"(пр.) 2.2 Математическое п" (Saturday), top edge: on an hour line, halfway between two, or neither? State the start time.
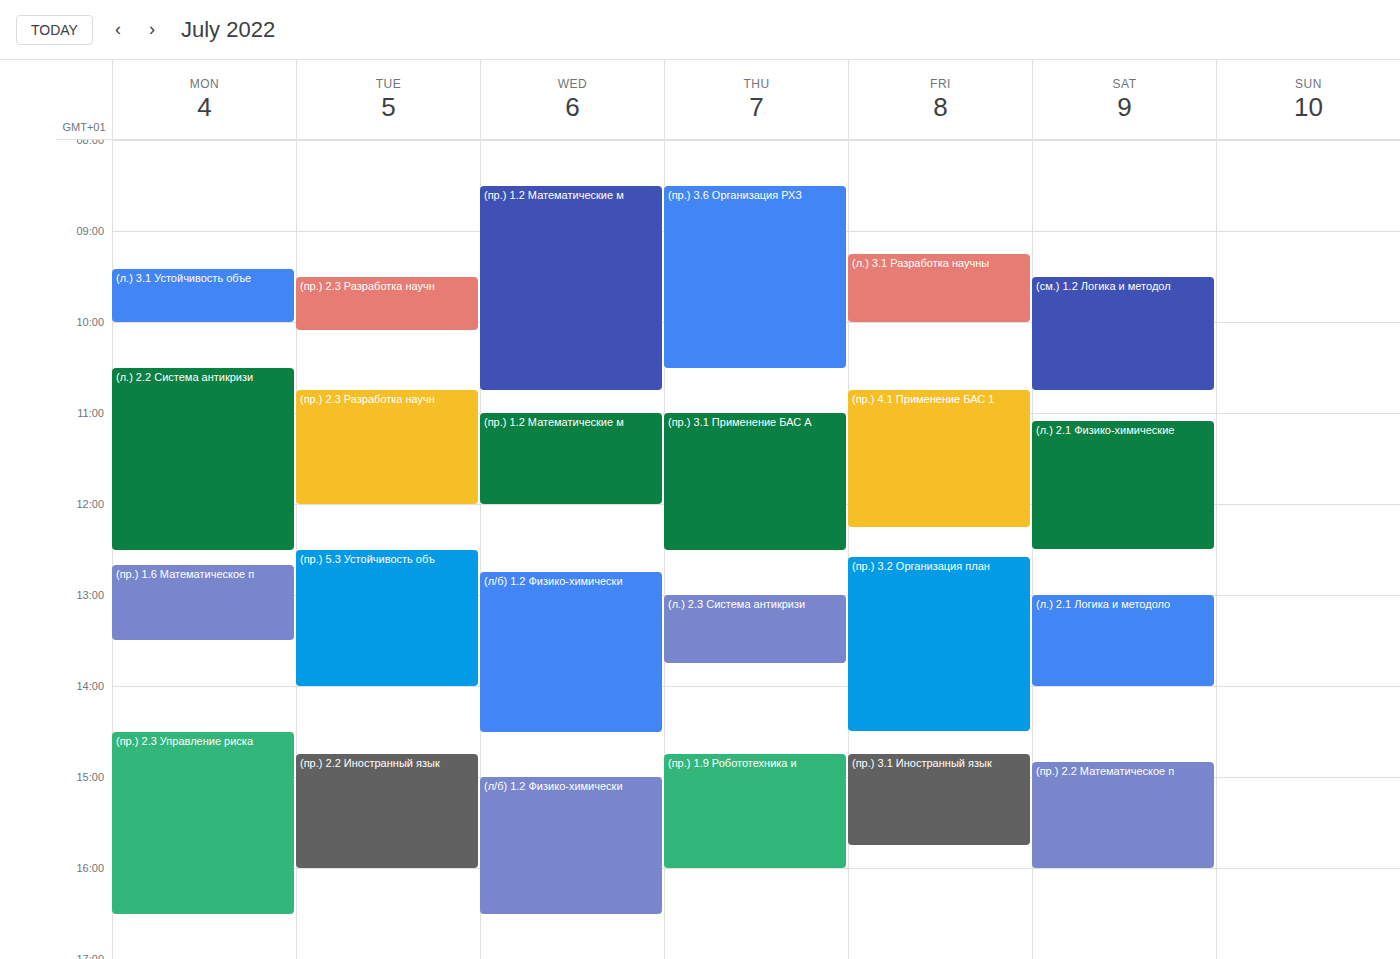
2:50 PM -- neither: 50 minutes below the 2 PM line and 10 minutes above the 3 PM line.